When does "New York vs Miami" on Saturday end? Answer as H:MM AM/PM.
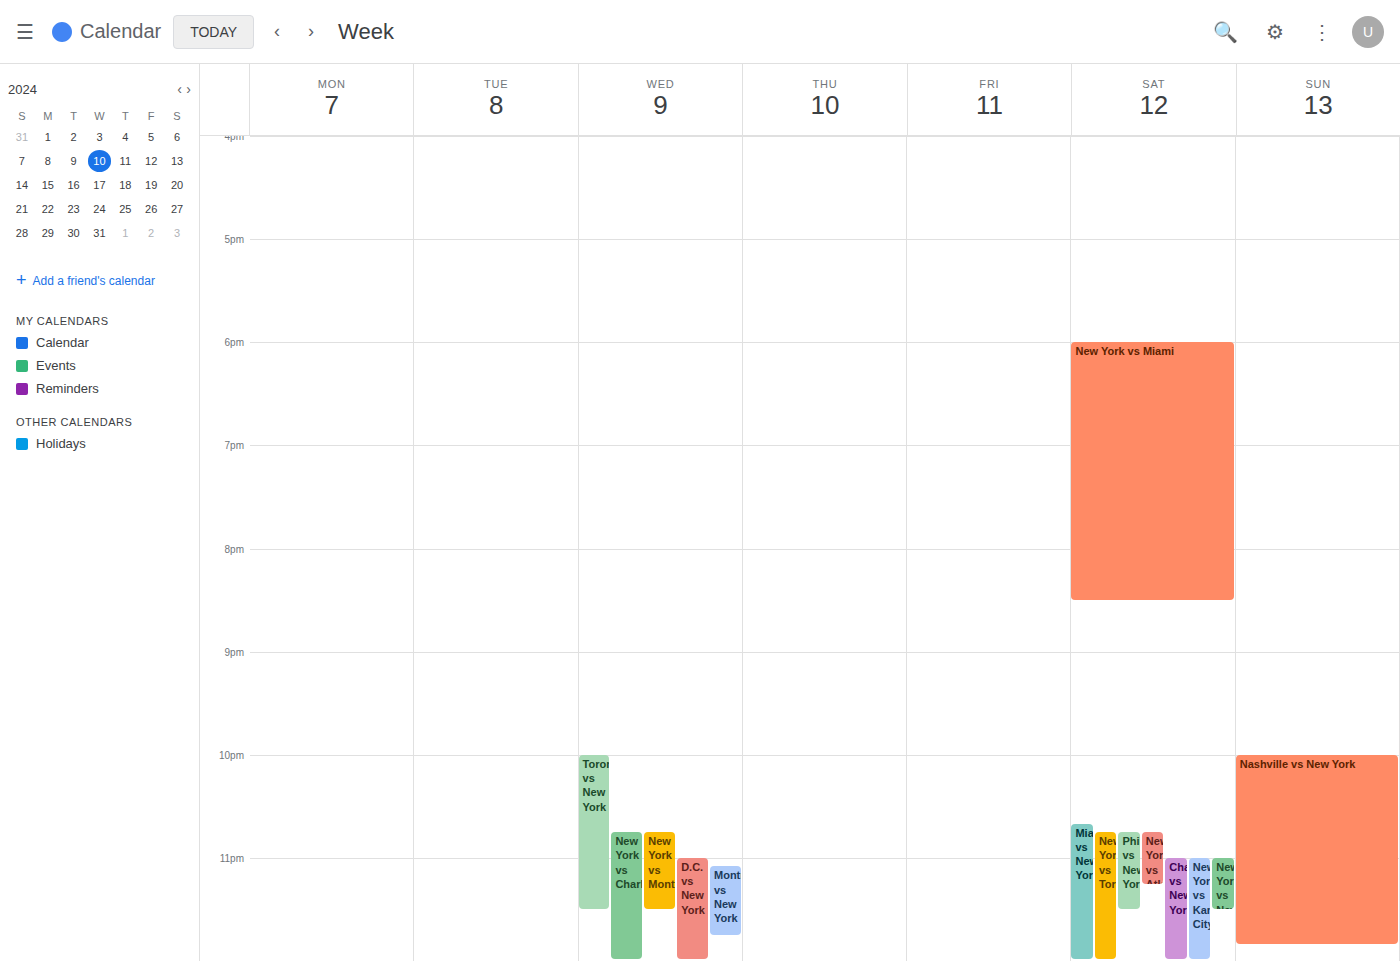
8:30 PM